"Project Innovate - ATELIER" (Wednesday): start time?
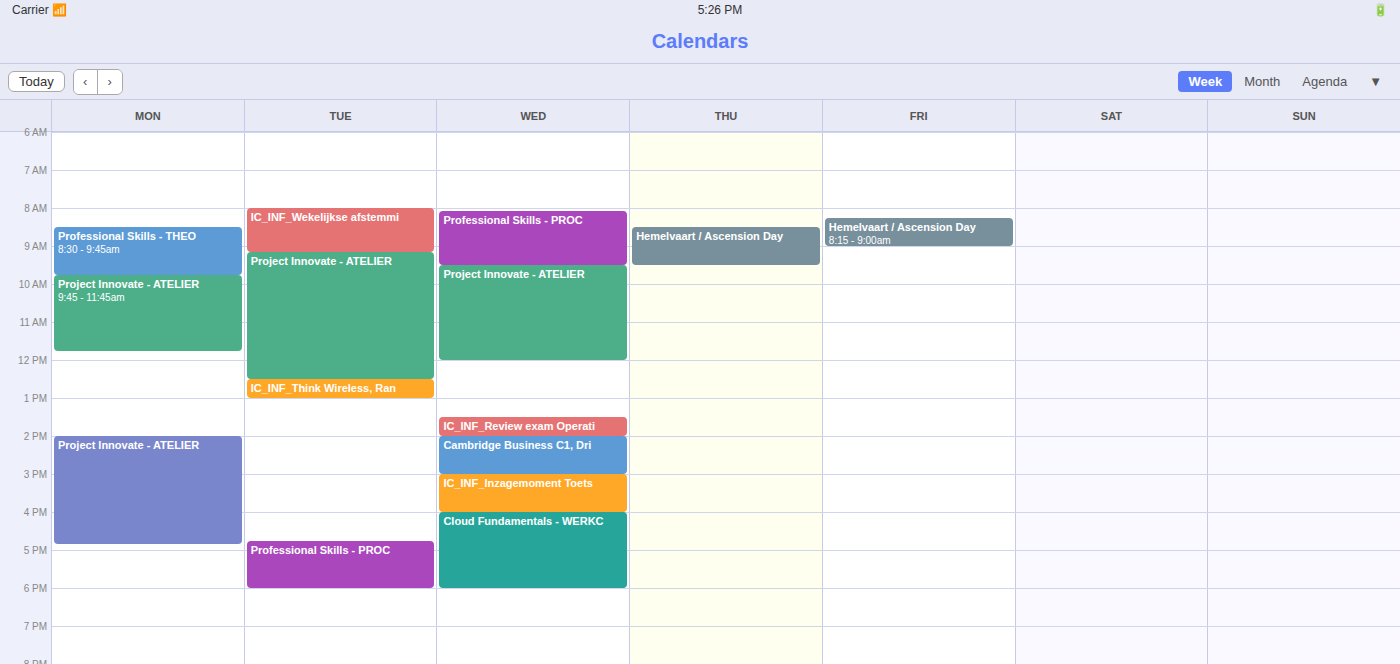
9:30 AM